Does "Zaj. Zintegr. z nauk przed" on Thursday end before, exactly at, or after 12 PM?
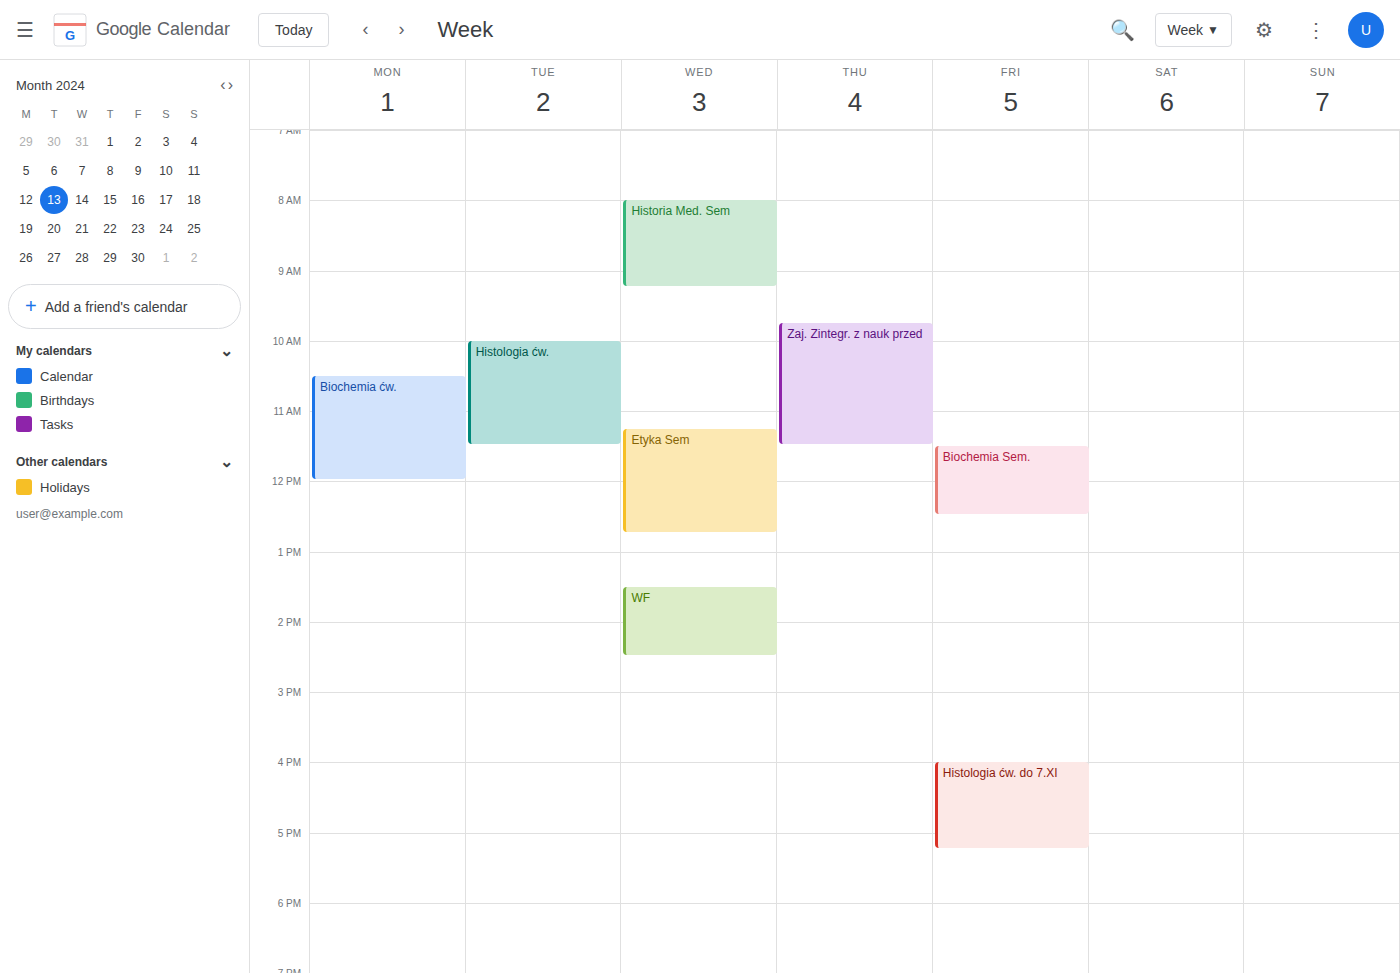
11:30 AM -- before 12 PM, 30 minutes above the 12 PM line.